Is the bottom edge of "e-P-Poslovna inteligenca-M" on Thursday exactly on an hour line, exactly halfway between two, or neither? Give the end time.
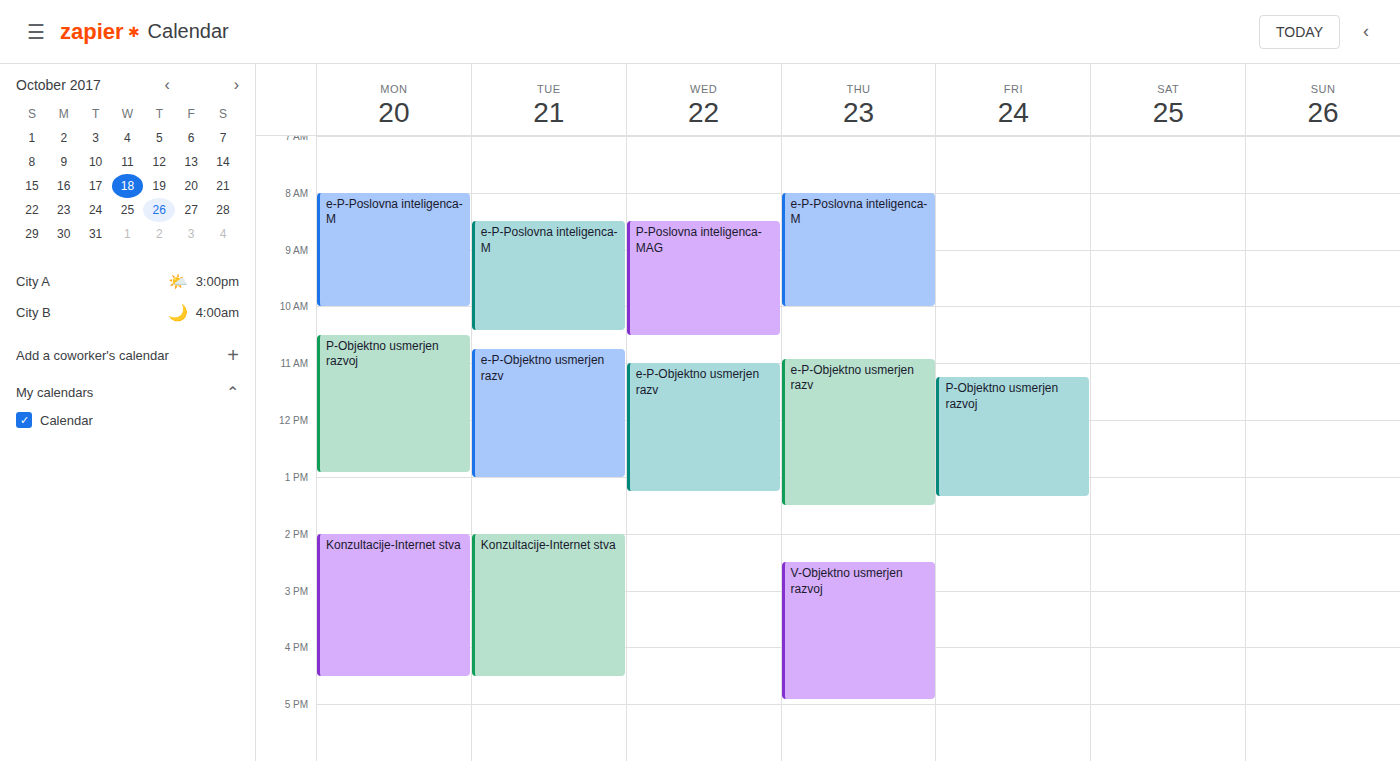
10:00 AM -- exactly on the 10 AM line.